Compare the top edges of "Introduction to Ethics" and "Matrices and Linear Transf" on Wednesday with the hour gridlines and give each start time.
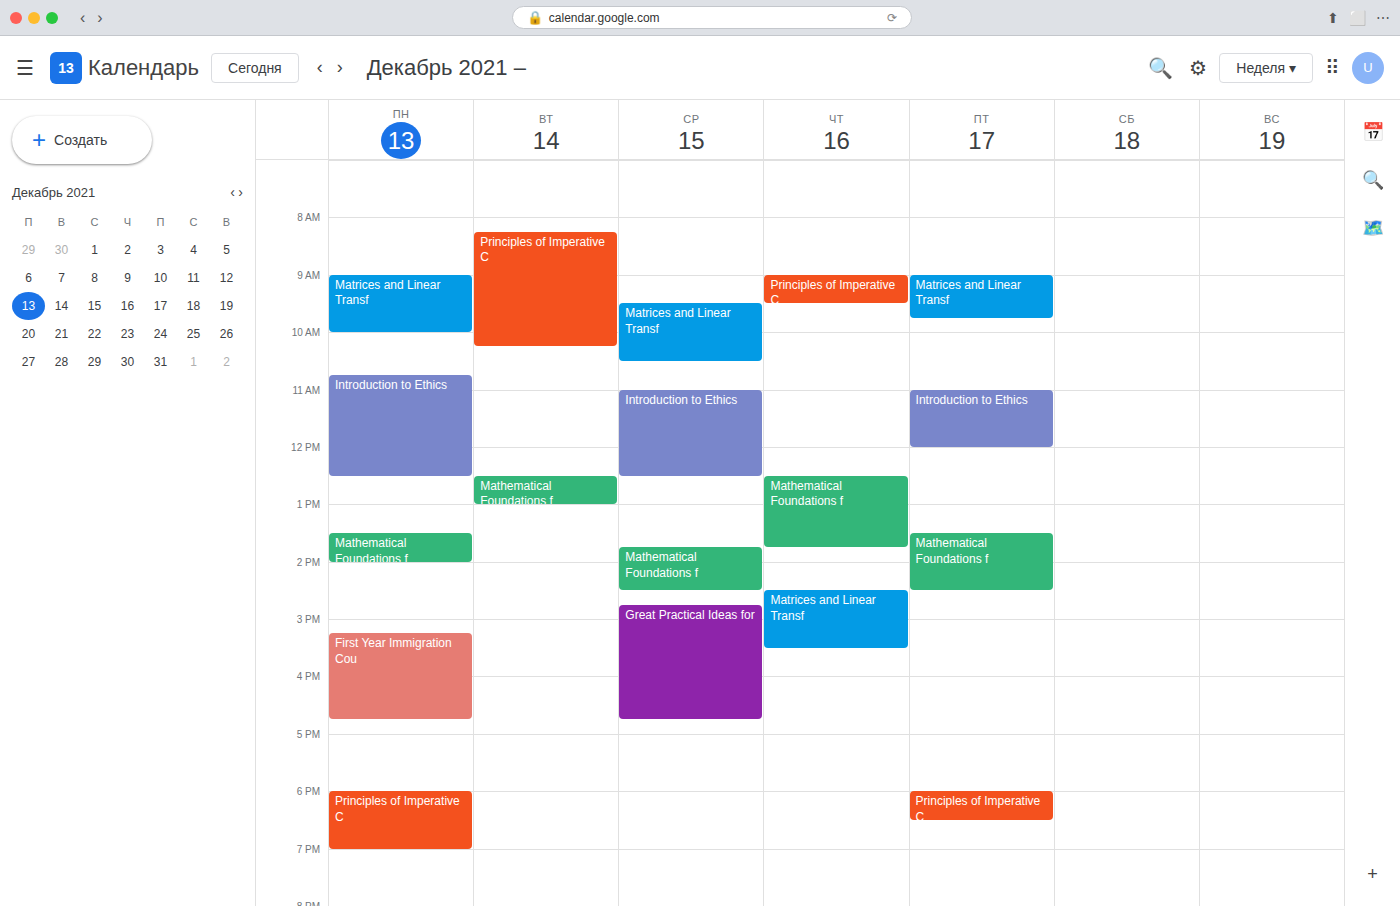
"Introduction to Ethics": 11:00, exactly on the 11:00 line. "Matrices and Linear Transf": 09:30, halfway between the 09:00 and 10:00 lines.